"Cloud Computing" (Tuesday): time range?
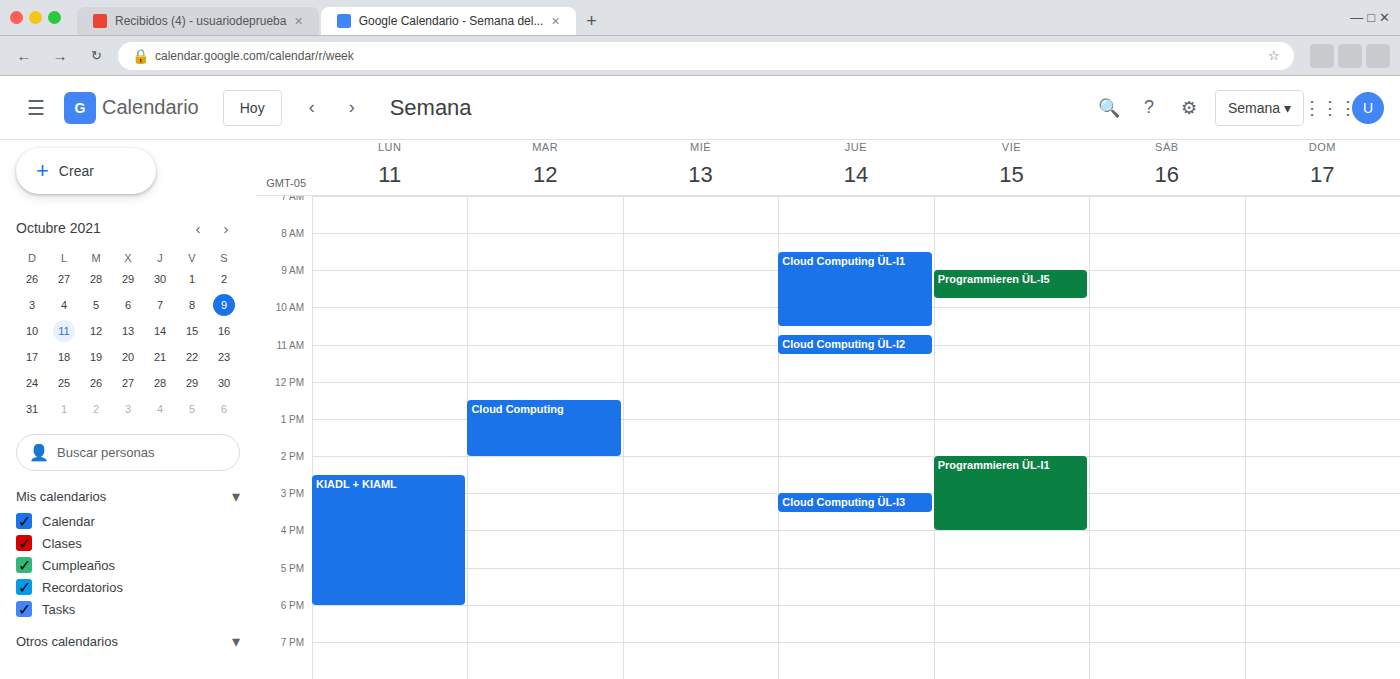
12:30 PM to 2:00 PM